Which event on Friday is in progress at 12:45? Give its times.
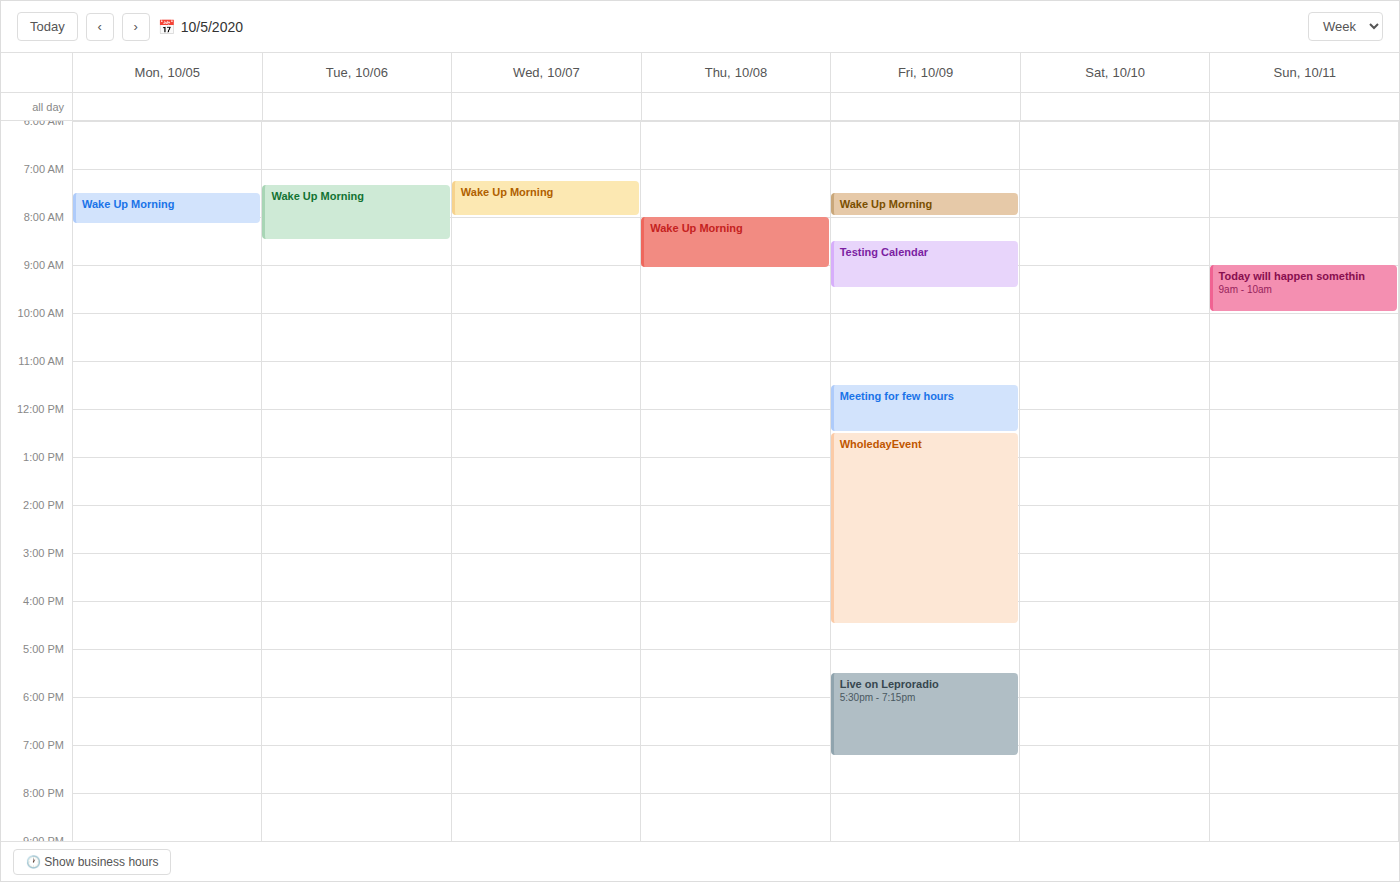
"WholedayEvent", 12:30 to 16:30